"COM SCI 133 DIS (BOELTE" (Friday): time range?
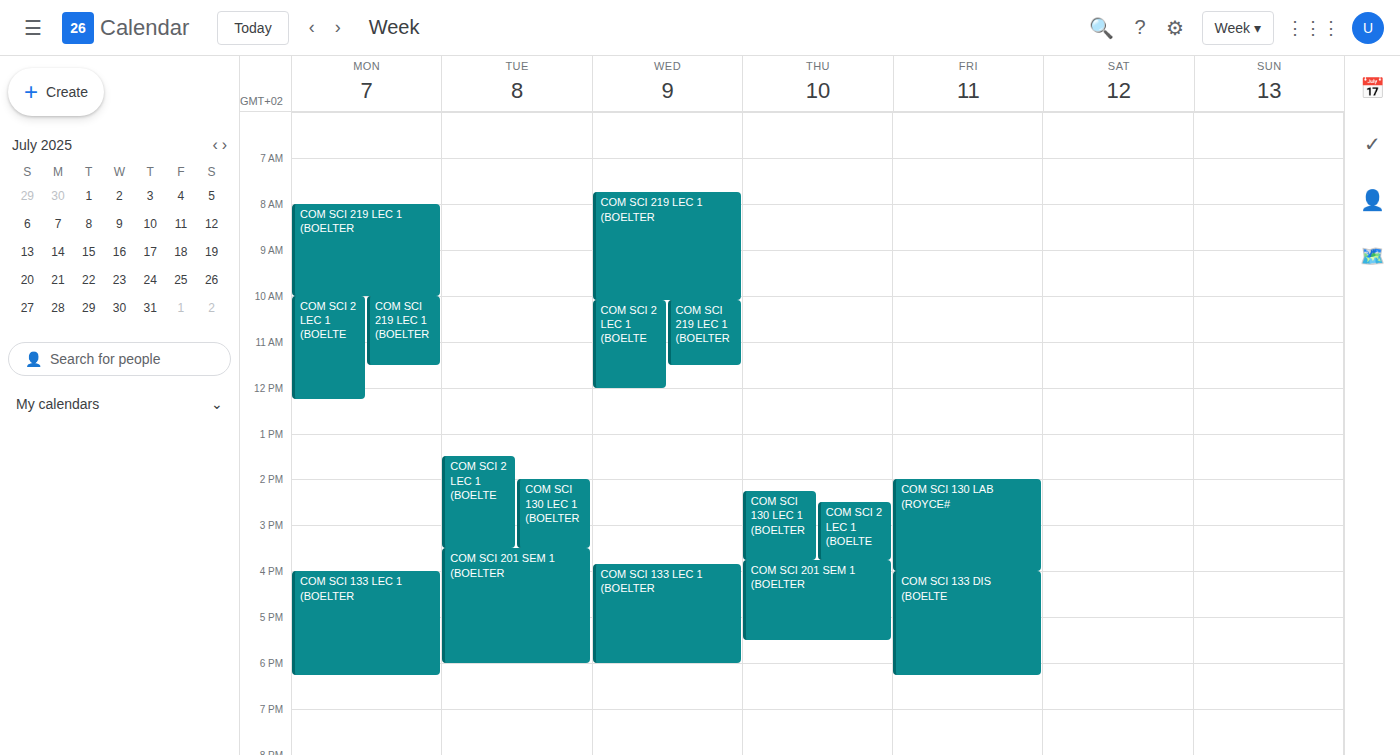
4:00 PM to 6:15 PM